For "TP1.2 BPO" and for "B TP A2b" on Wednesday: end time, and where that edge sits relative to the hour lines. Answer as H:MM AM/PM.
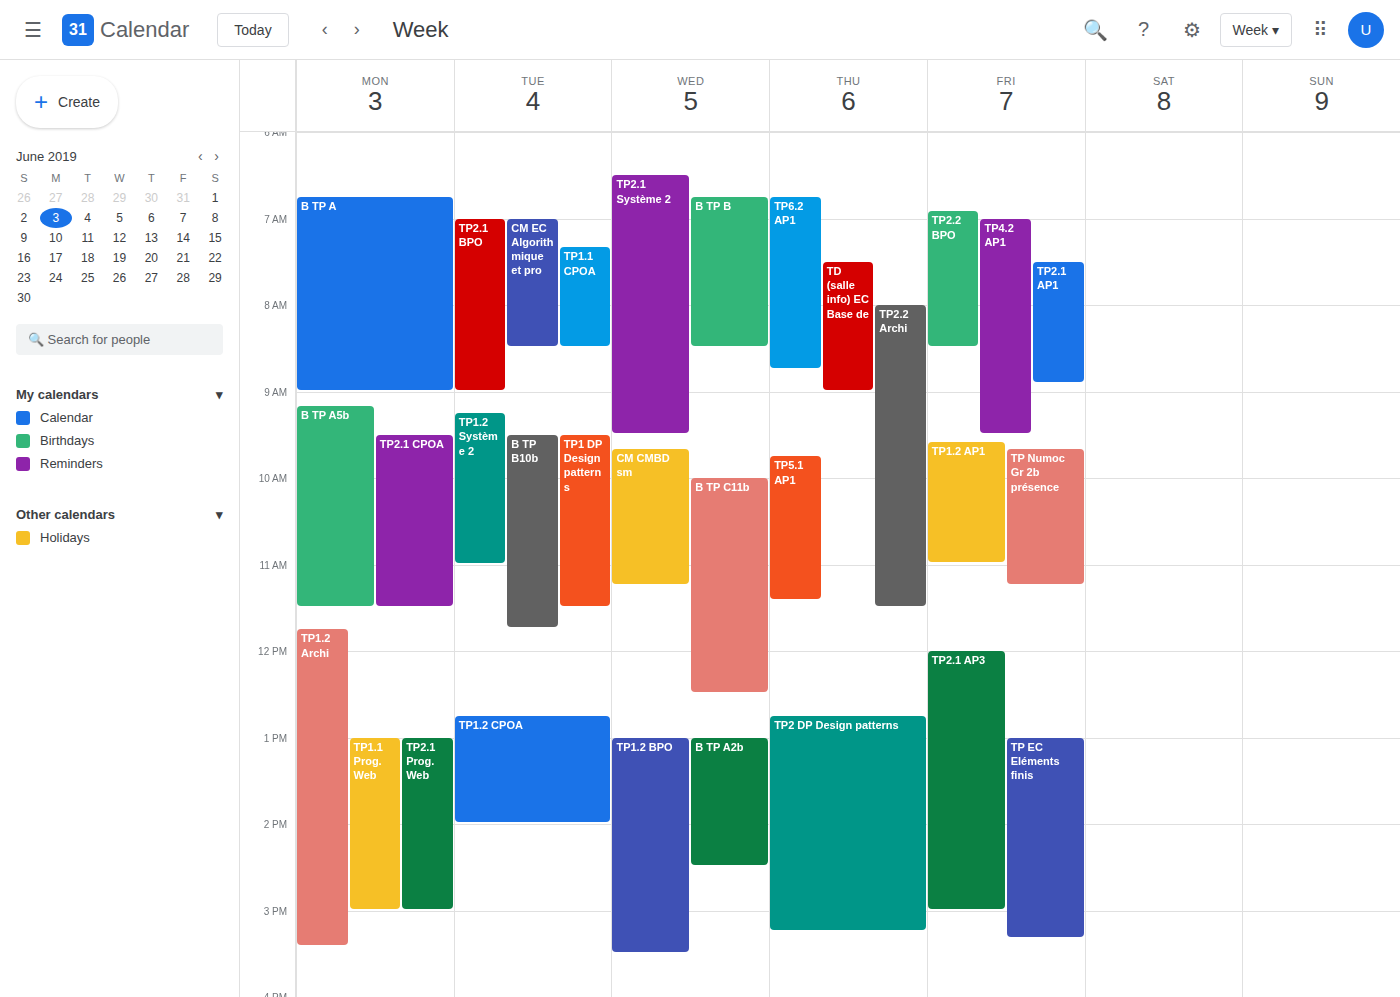
"TP1.2 BPO": 3:30 PM, halfway between the 3 PM and 4 PM lines. "B TP A2b": 2:30 PM, halfway between the 2 PM and 3 PM lines.